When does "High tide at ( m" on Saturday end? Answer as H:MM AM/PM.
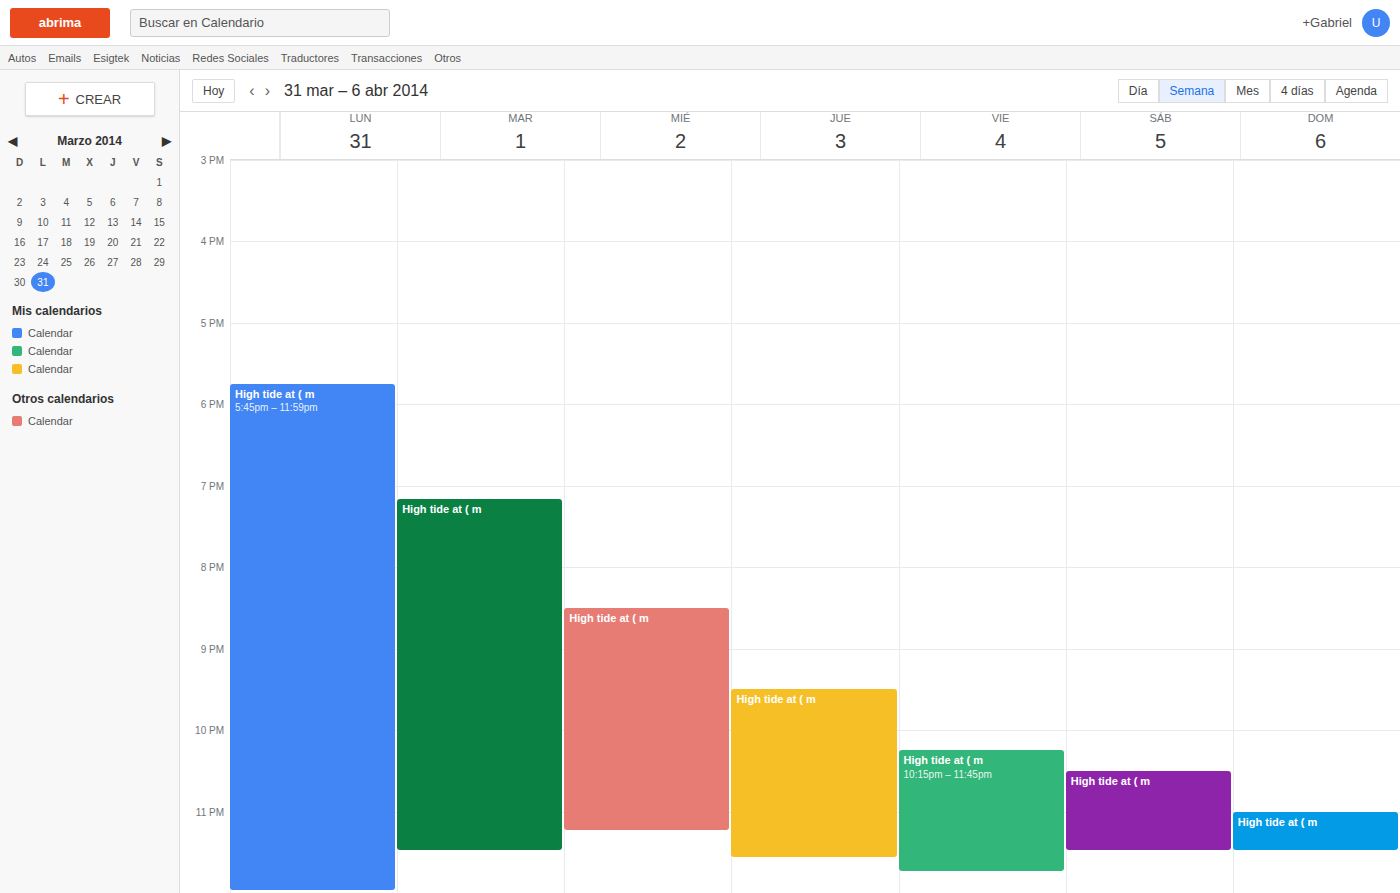
11:30 PM